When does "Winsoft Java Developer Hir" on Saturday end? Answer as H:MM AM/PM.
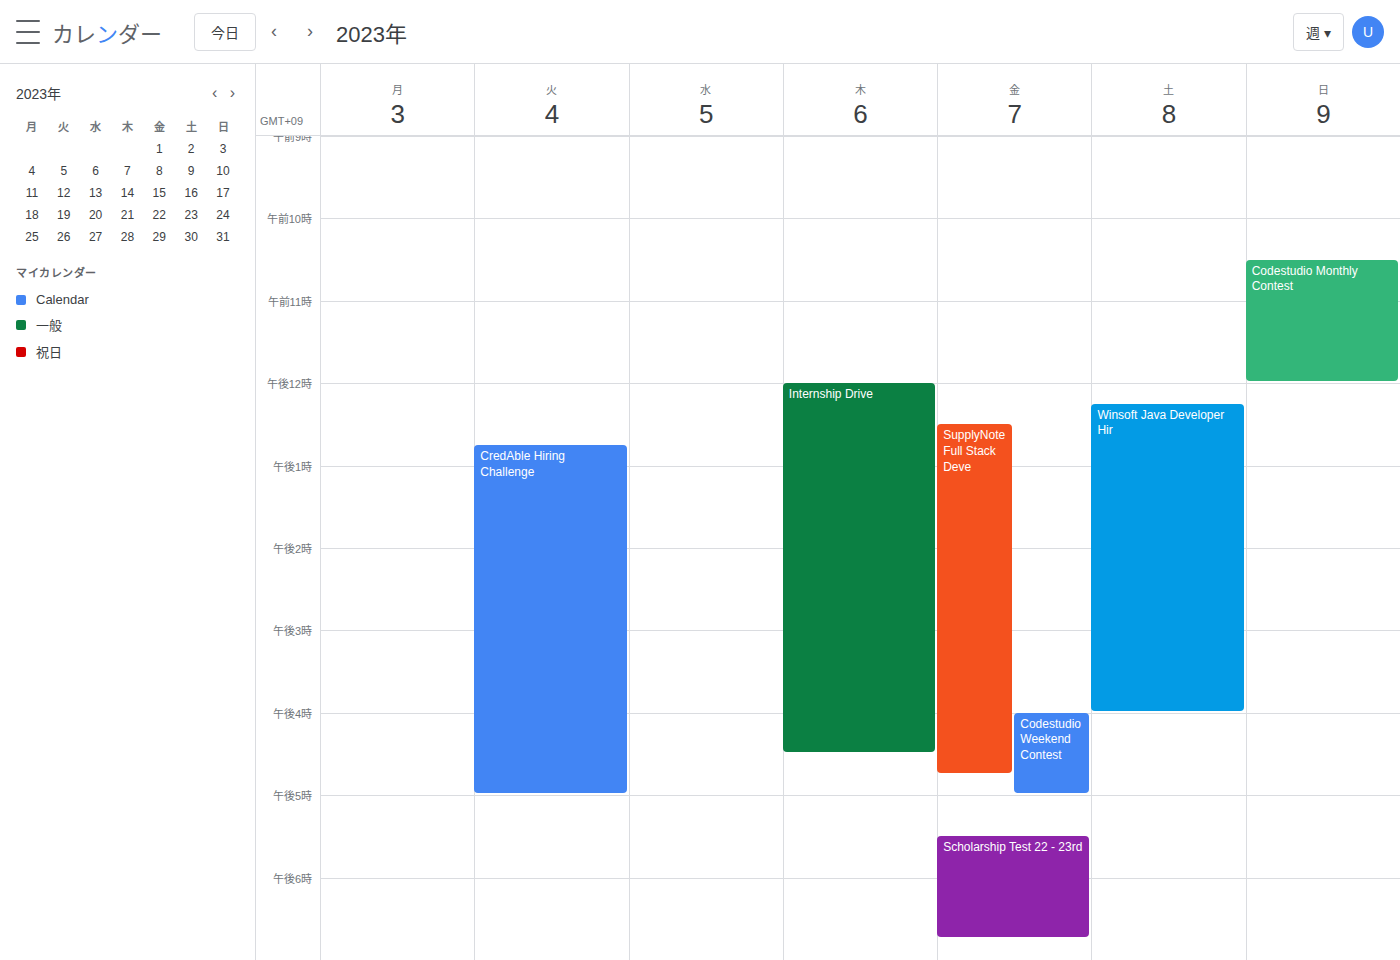
4:00 PM